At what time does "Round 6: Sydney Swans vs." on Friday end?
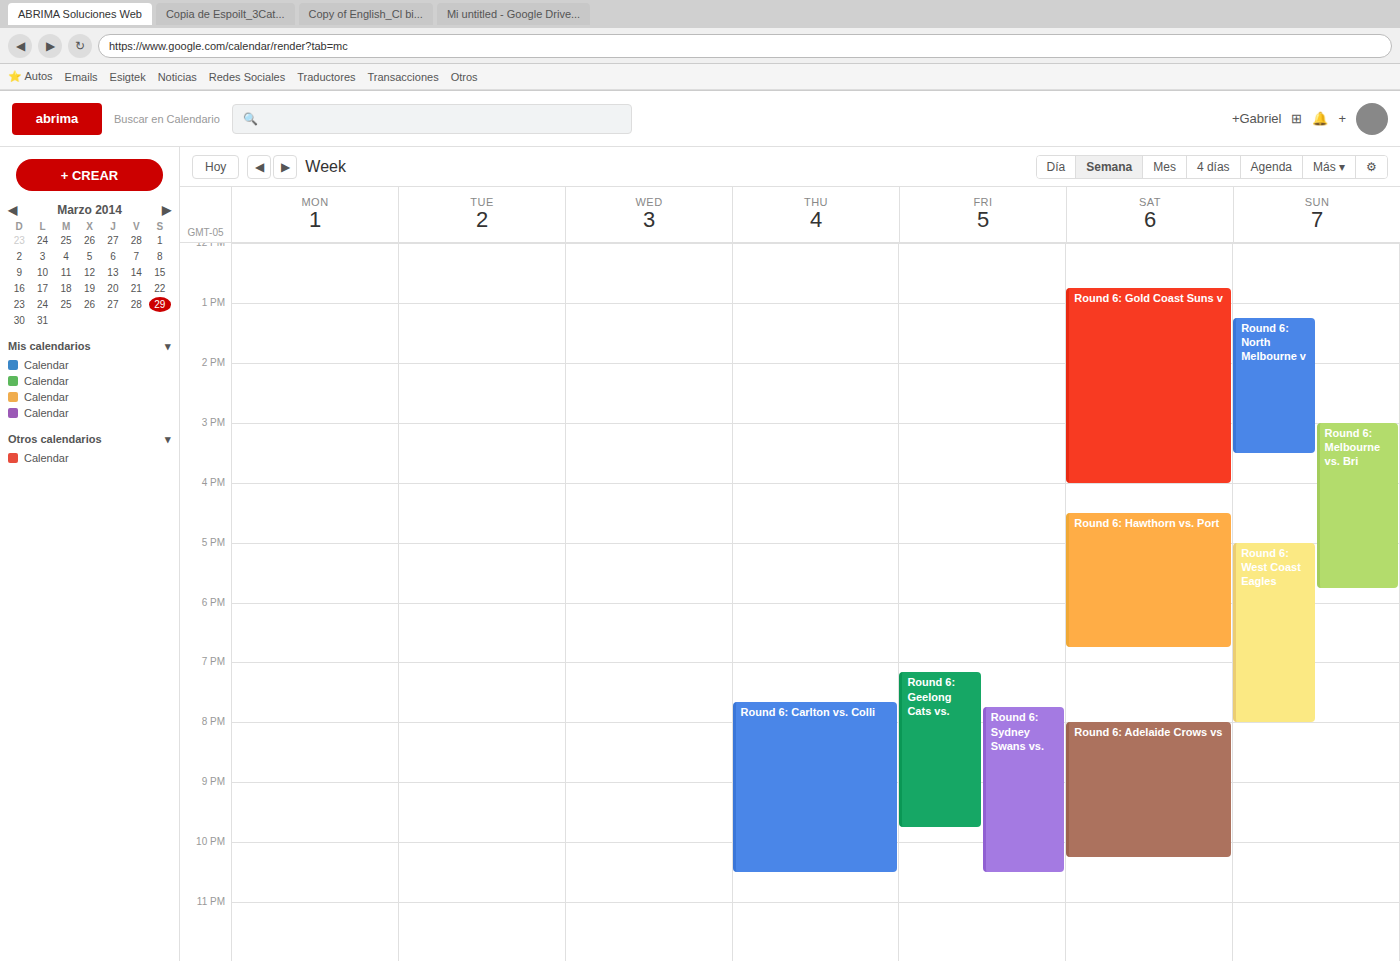
10:30 PM